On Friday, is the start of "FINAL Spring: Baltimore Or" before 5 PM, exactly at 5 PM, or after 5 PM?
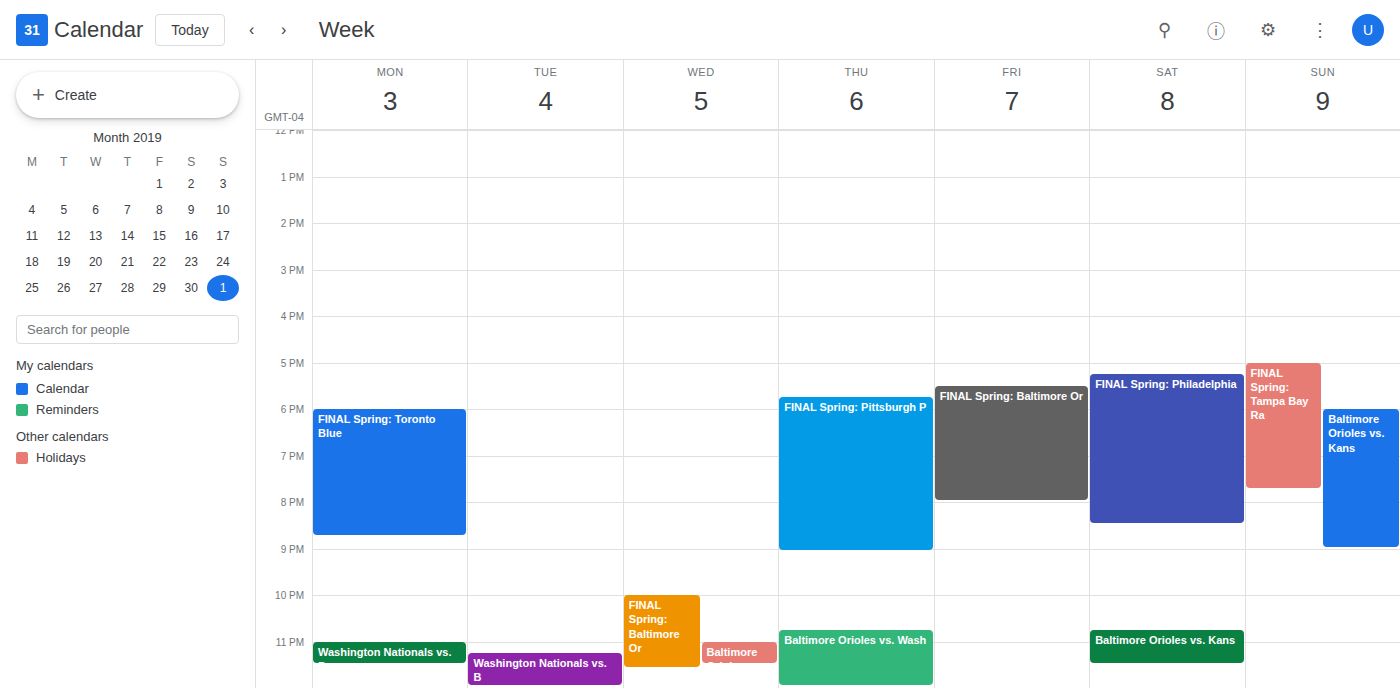
5:30 PM -- after 5 PM, 30 minutes below the 5 PM line.